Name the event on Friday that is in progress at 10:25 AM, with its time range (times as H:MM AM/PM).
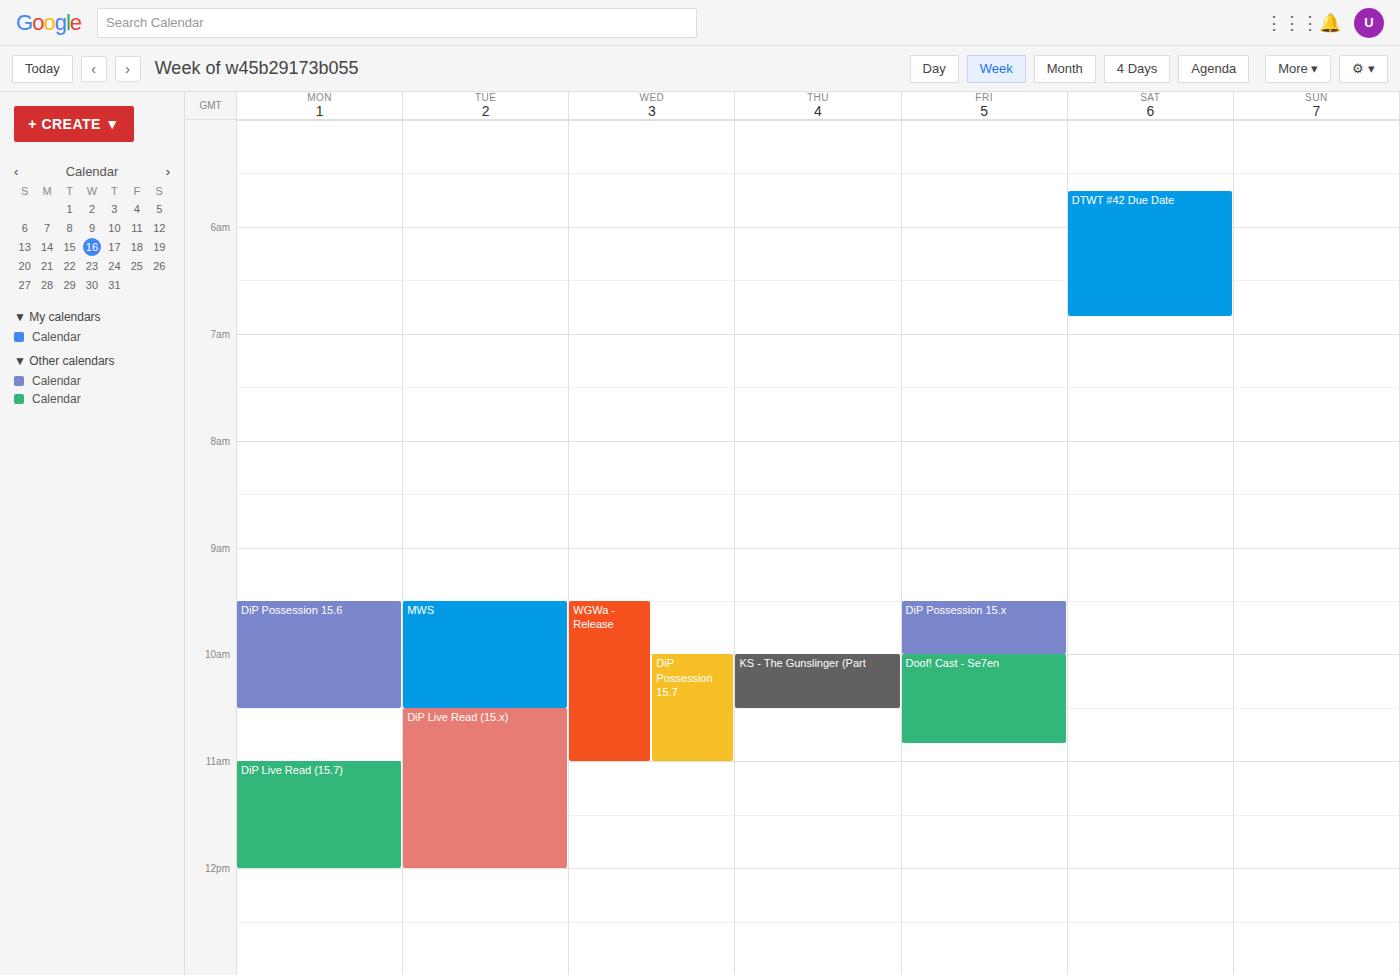
"Doof! Cast - Se7en", 10:00 AM to 10:50 AM